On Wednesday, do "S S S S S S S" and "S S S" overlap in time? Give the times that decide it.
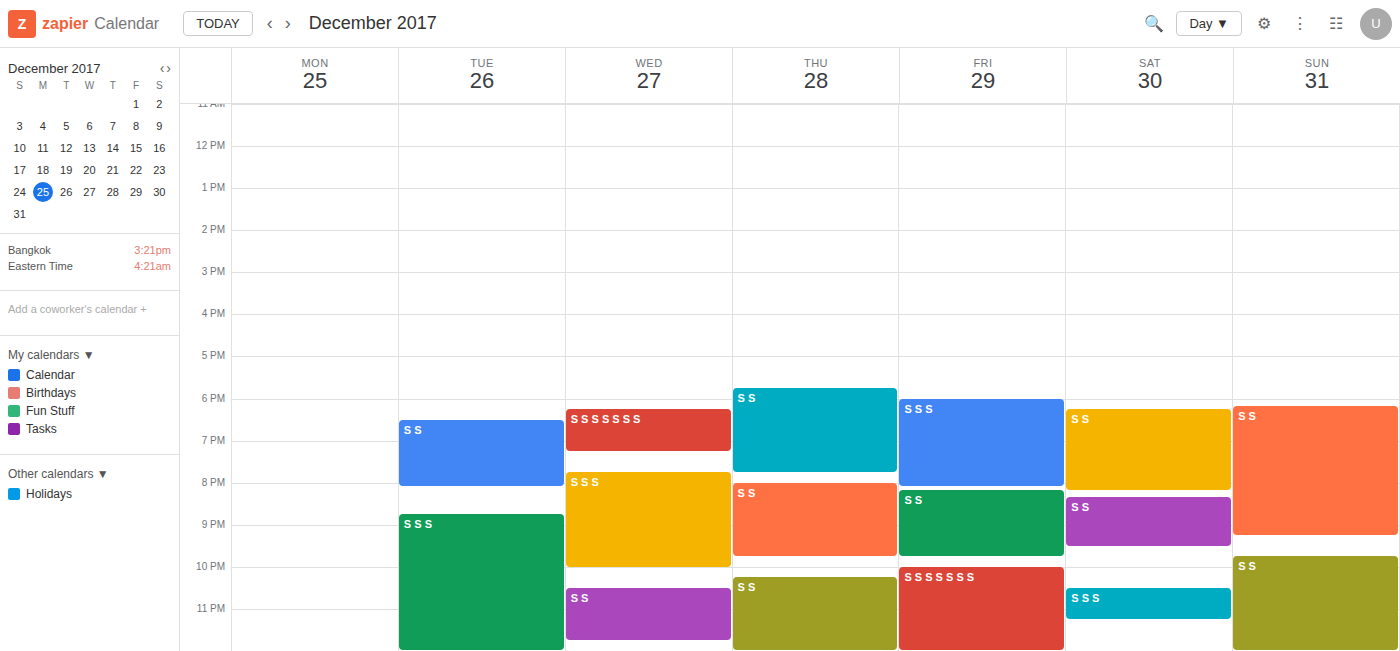
"S S S S S S S" ends at 19:15 and "S S S" starts at 19:45 -- no overlap.